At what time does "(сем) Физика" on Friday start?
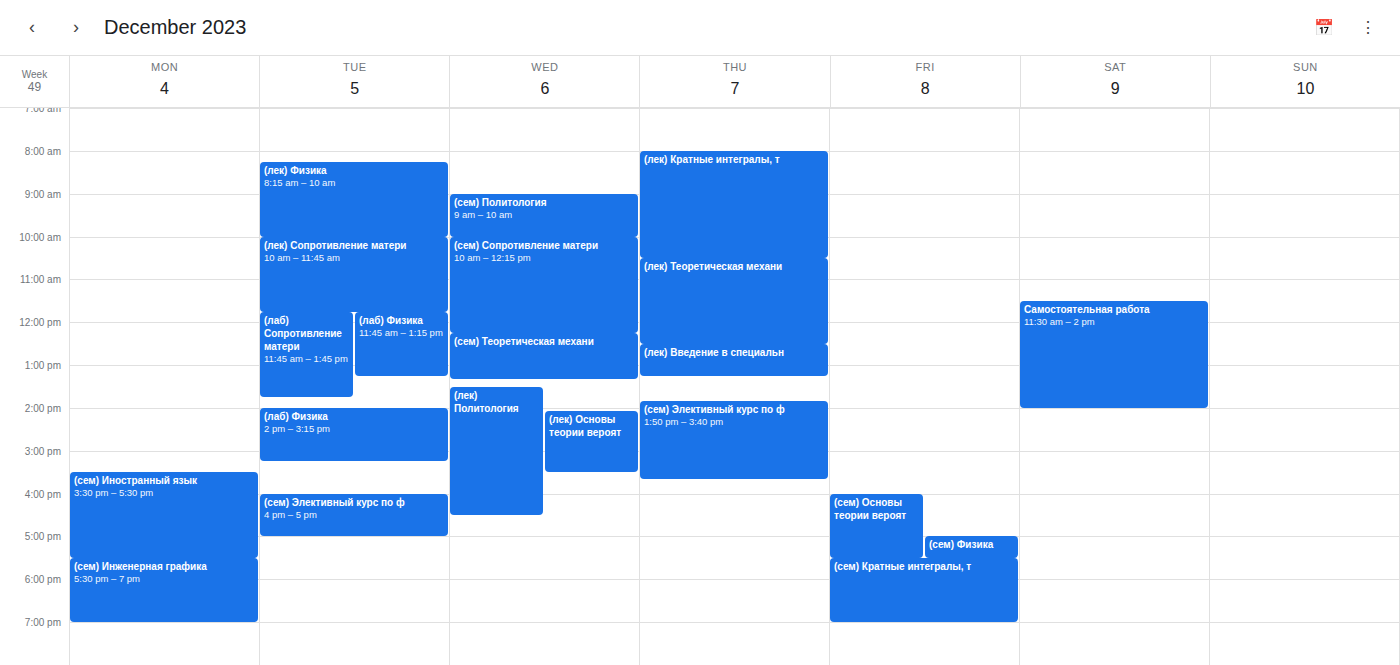
5:00 PM